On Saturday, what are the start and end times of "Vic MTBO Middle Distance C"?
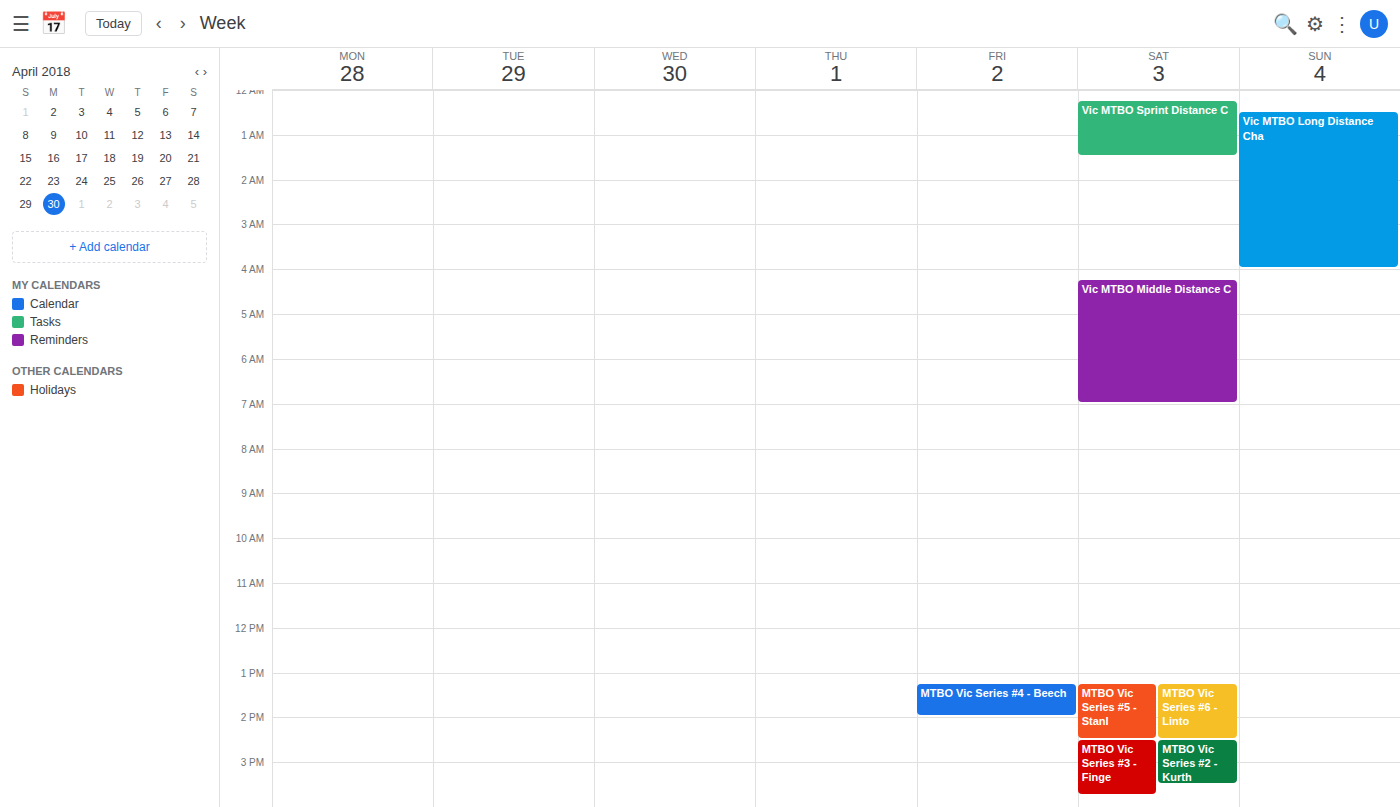
4:15 AM to 7:00 AM